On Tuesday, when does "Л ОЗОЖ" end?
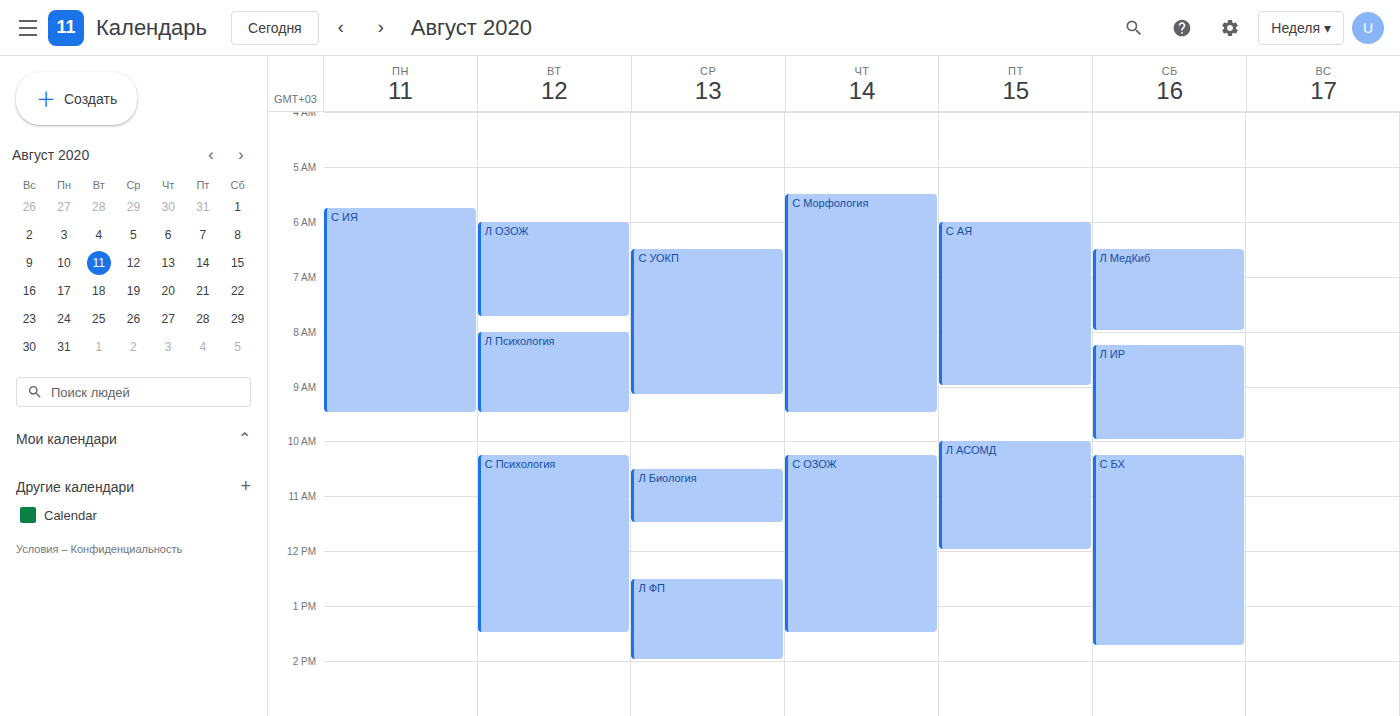
7:45 AM